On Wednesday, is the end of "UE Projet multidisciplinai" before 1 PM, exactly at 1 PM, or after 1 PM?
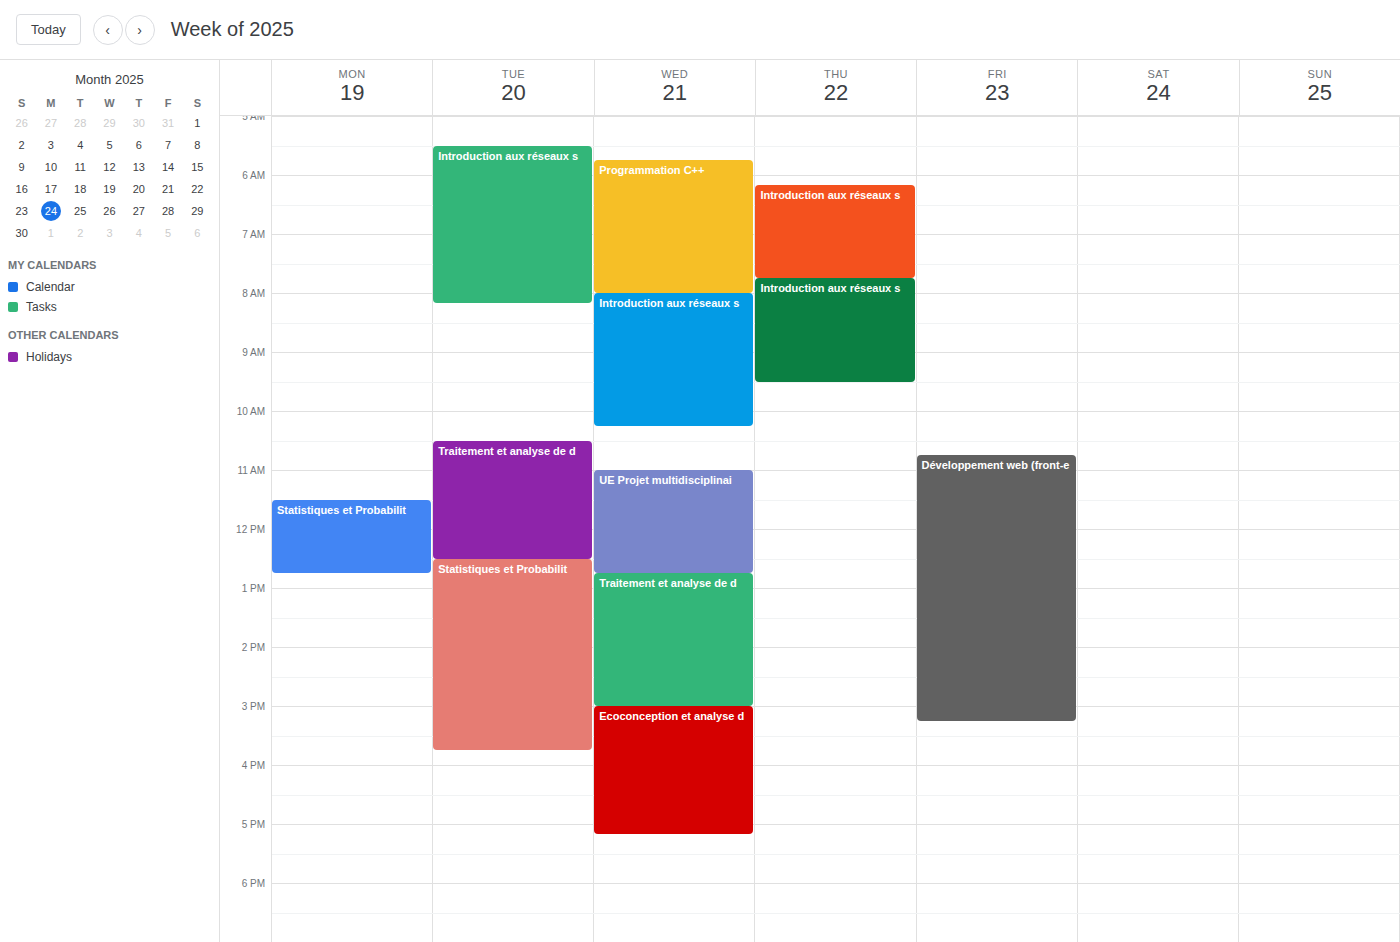
12:45 PM -- before 1 PM, 15 minutes above the 1 PM line.